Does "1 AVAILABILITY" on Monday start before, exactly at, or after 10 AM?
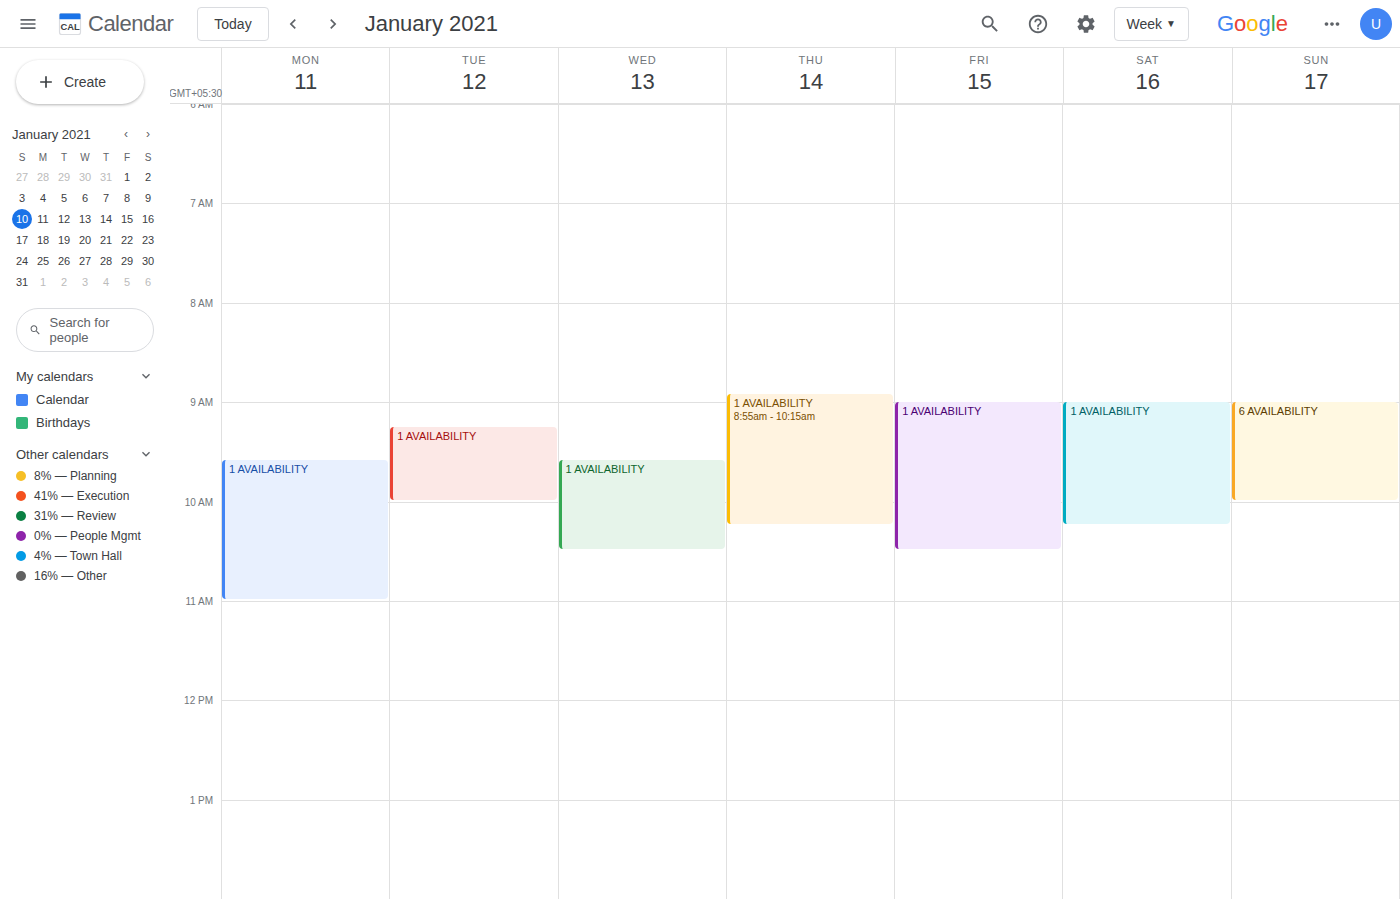
9:35 AM -- before 10 AM, 25 minutes above the 10 AM line.